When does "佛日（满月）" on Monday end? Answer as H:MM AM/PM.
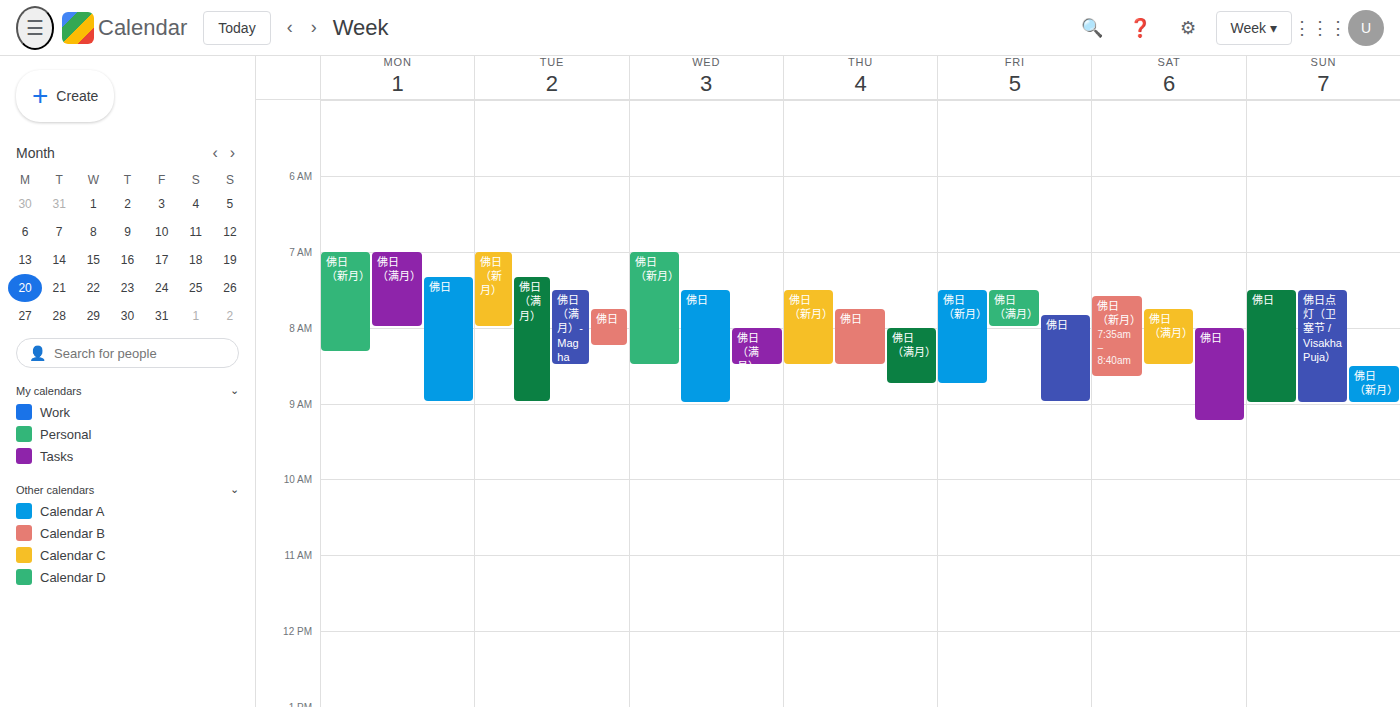
8:00 AM